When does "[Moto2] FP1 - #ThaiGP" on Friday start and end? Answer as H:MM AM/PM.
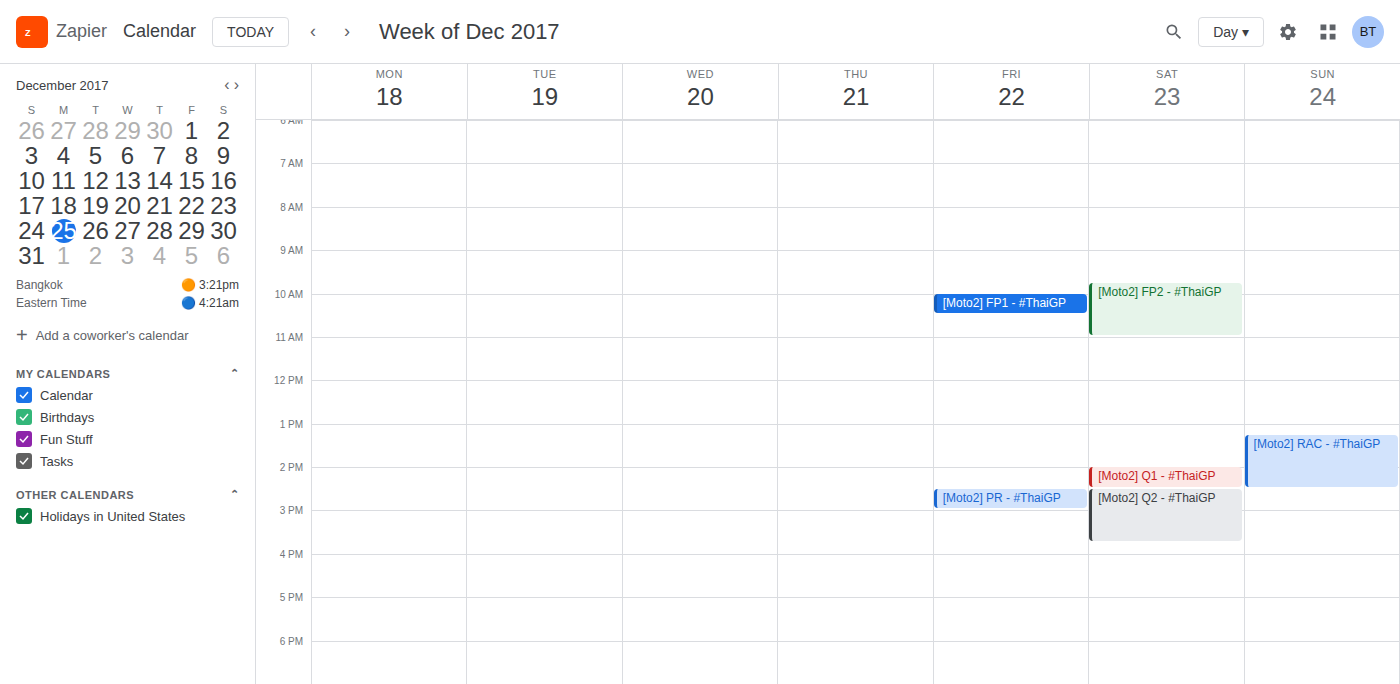
10:00 AM to 10:30 AM